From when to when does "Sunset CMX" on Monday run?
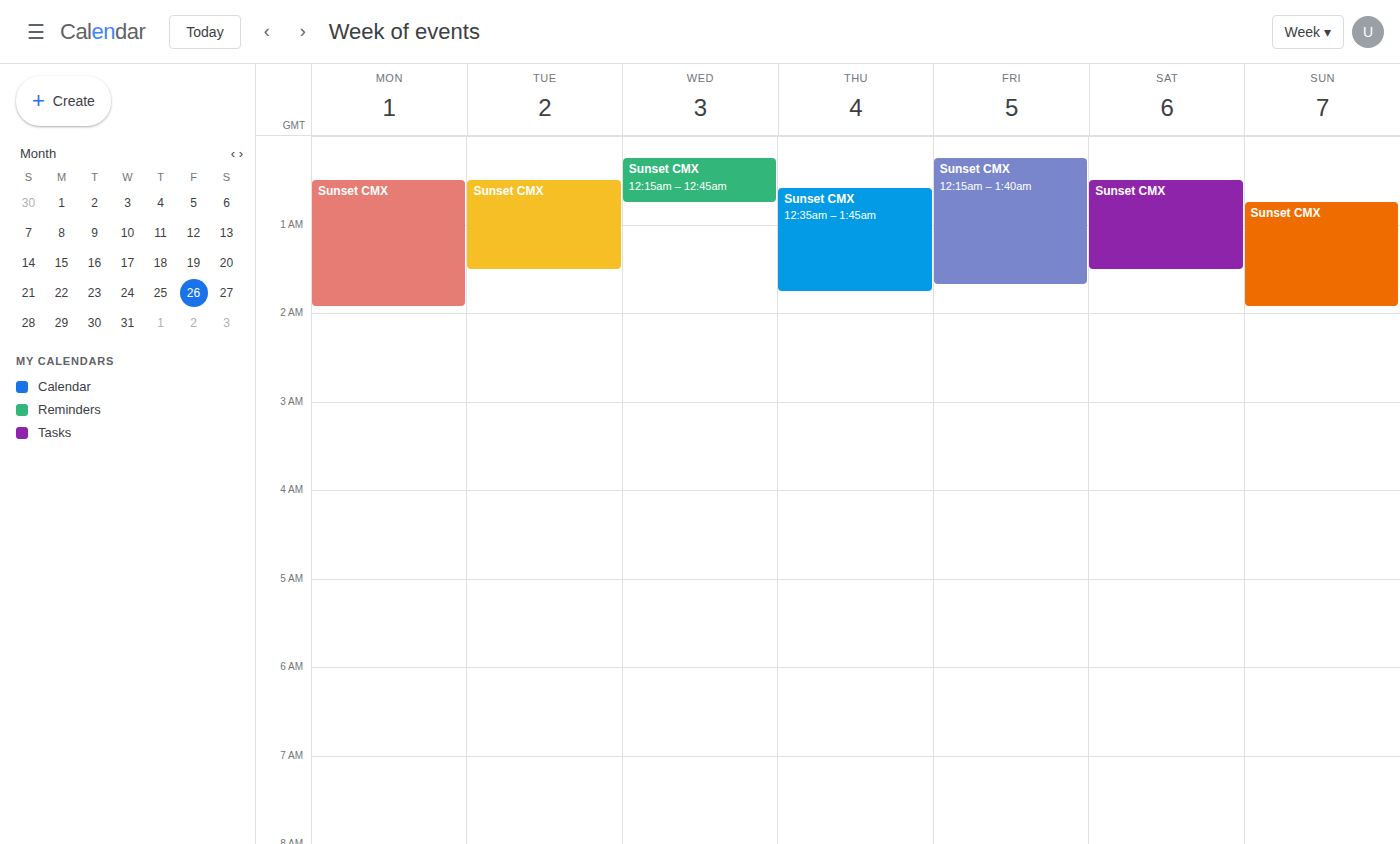
00:30 to 01:55